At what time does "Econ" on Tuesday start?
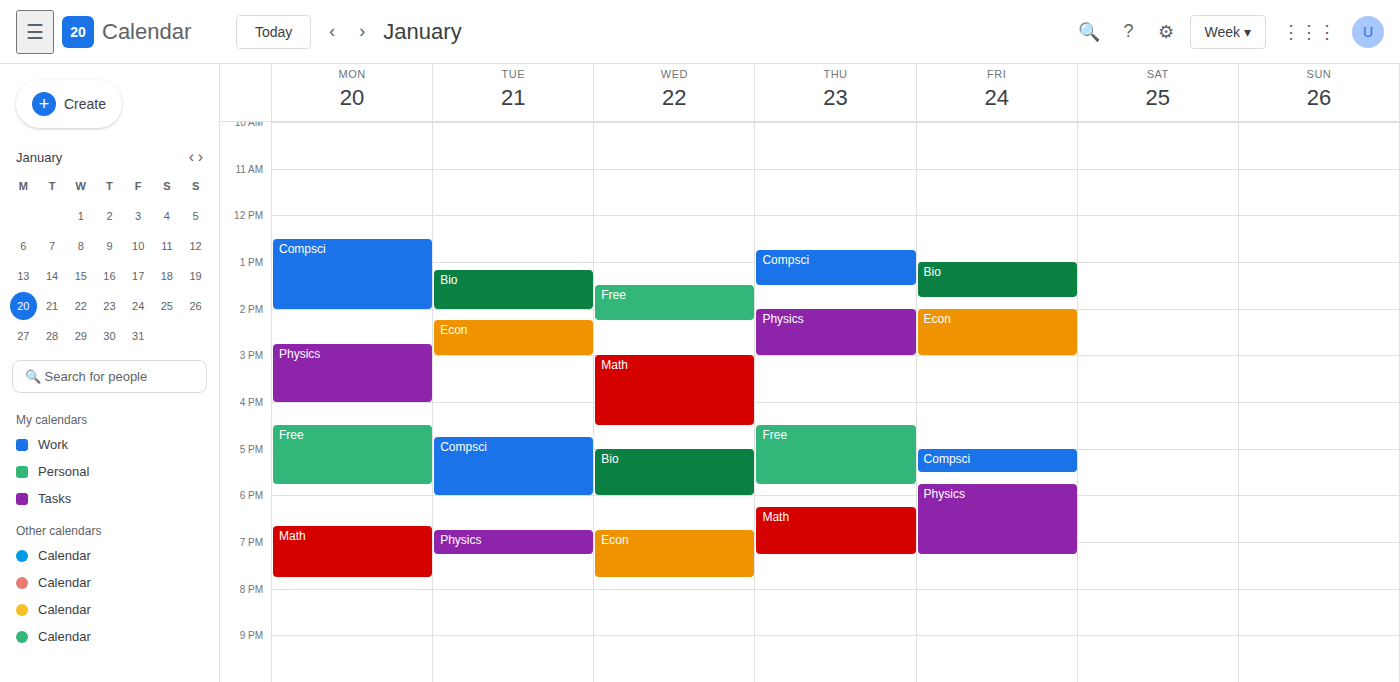
2:15 PM